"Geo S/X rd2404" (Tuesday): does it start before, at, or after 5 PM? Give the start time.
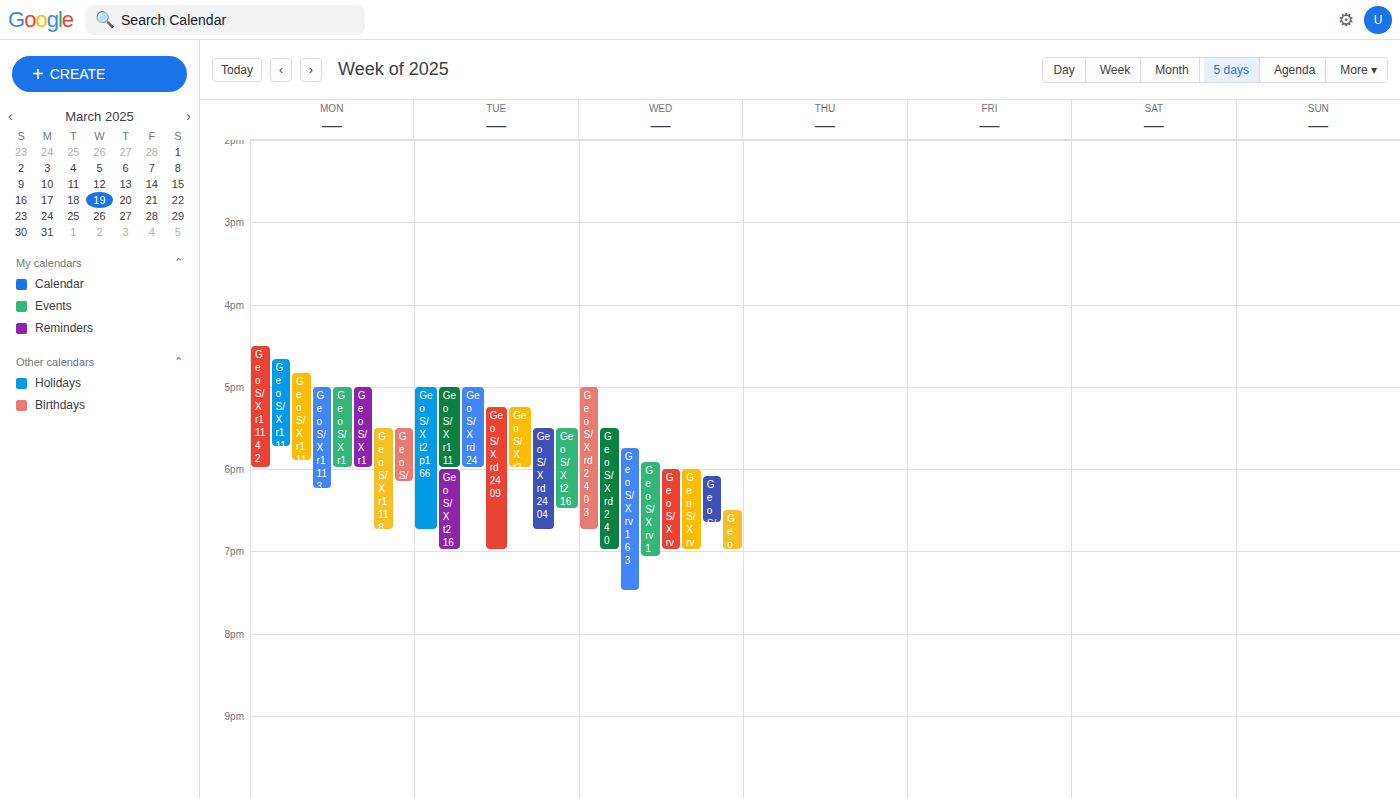
5:30 PM -- after 5 PM, 30 minutes below the 5 PM line.